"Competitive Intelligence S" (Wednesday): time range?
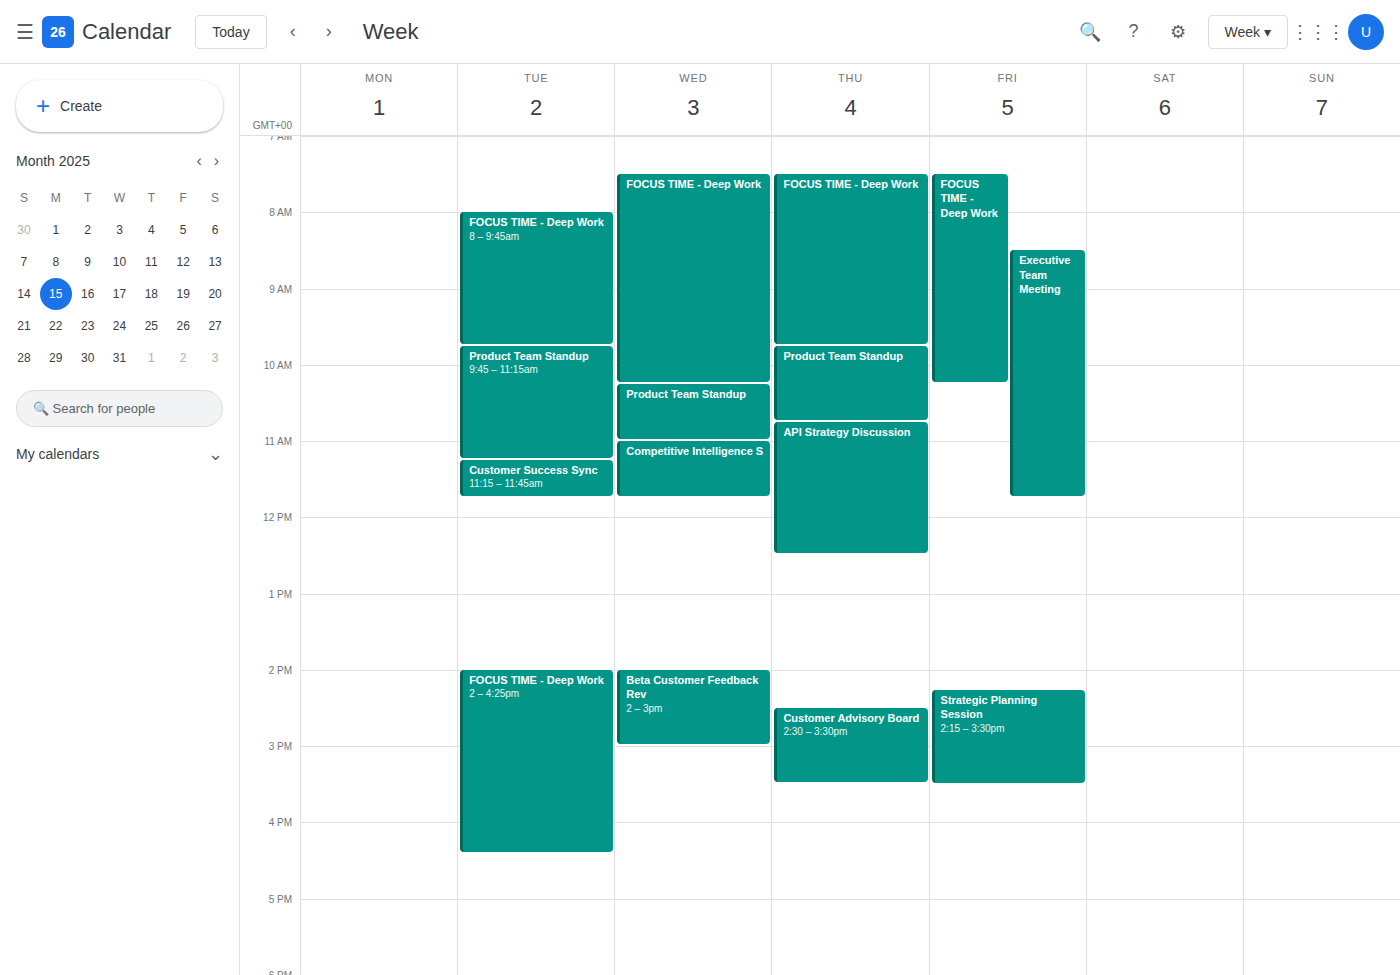
11:00 to 11:45